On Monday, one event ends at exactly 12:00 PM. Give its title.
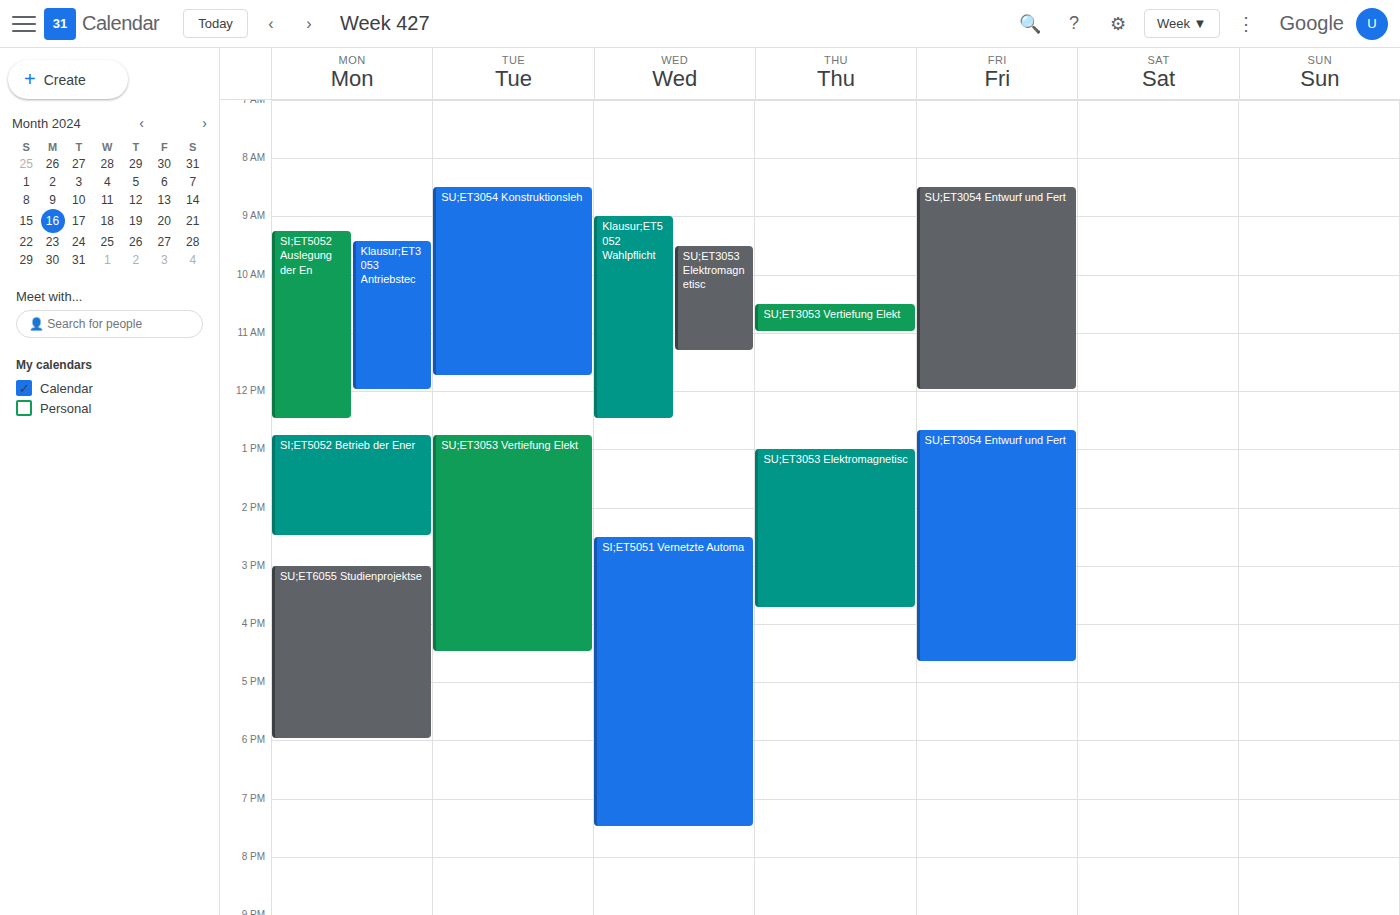
"Klausur;ET3053 Antriebstec"